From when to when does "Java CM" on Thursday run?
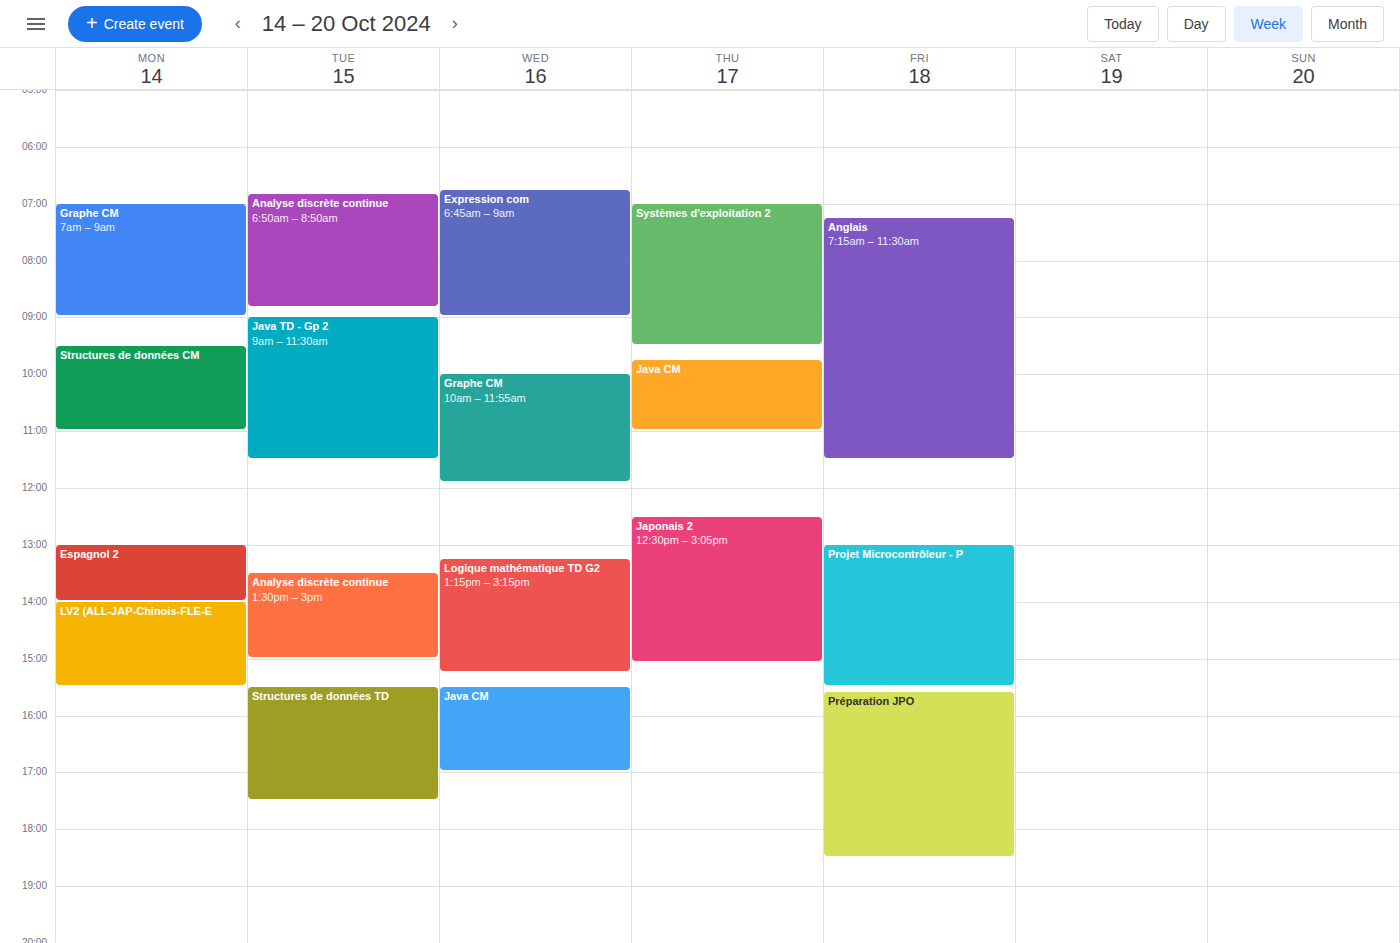
9:45 AM to 11:00 AM